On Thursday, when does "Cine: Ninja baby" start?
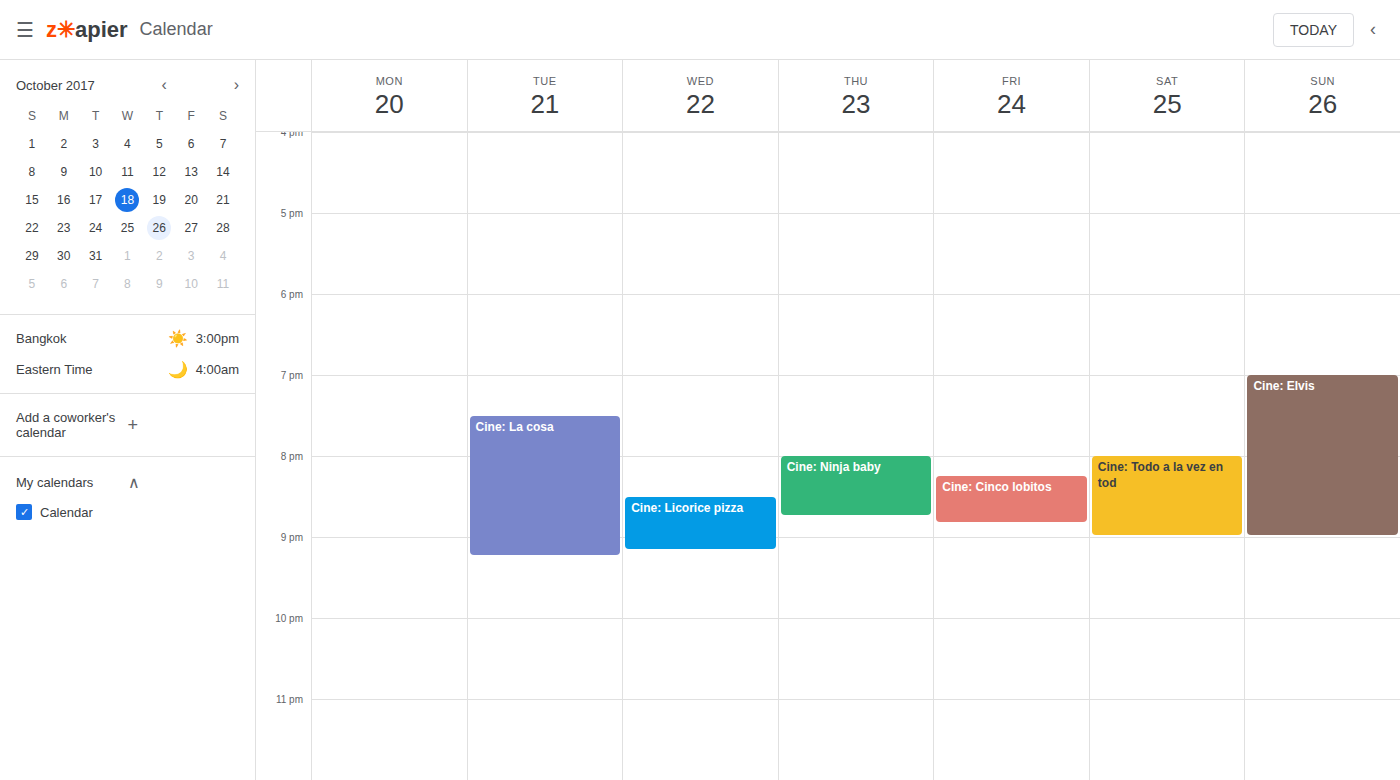
8:00 PM